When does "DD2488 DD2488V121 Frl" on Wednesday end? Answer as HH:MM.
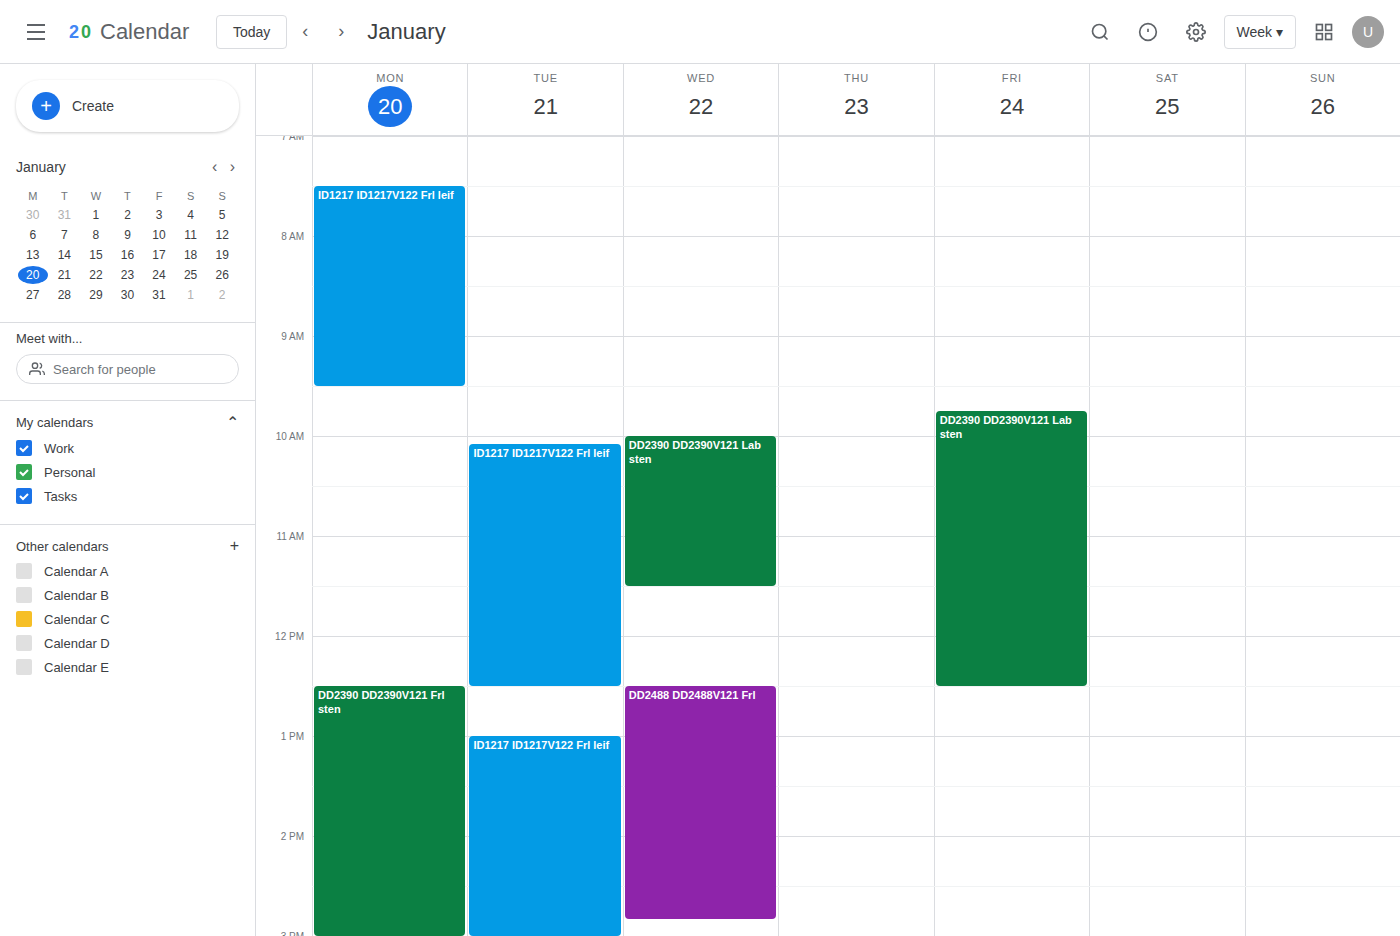
14:50